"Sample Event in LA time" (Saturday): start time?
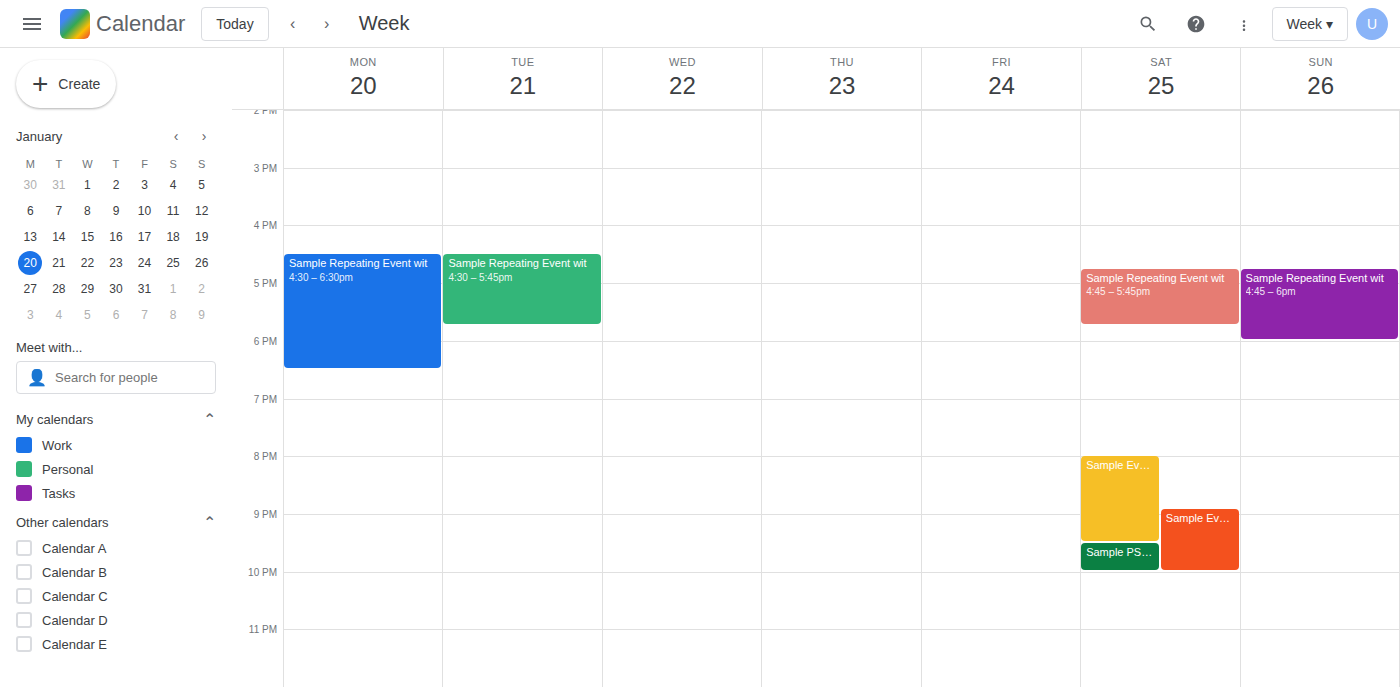
8:00 PM